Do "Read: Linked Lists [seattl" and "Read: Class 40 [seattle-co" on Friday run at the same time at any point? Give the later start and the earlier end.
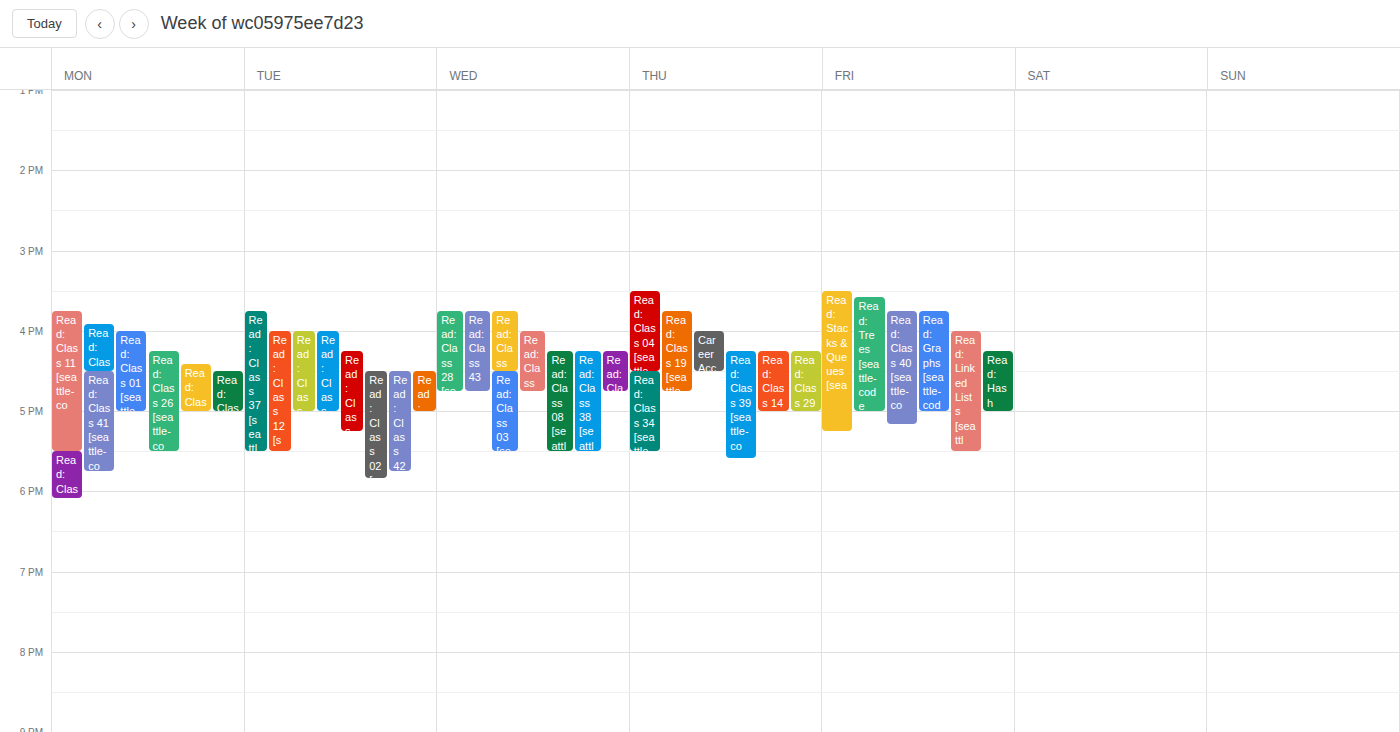
"Read: Linked Lists [seattl" starts at 4:00 PM, before "Read: Class 40 [seattle-co" ends at 5:10 PM -- they overlap.